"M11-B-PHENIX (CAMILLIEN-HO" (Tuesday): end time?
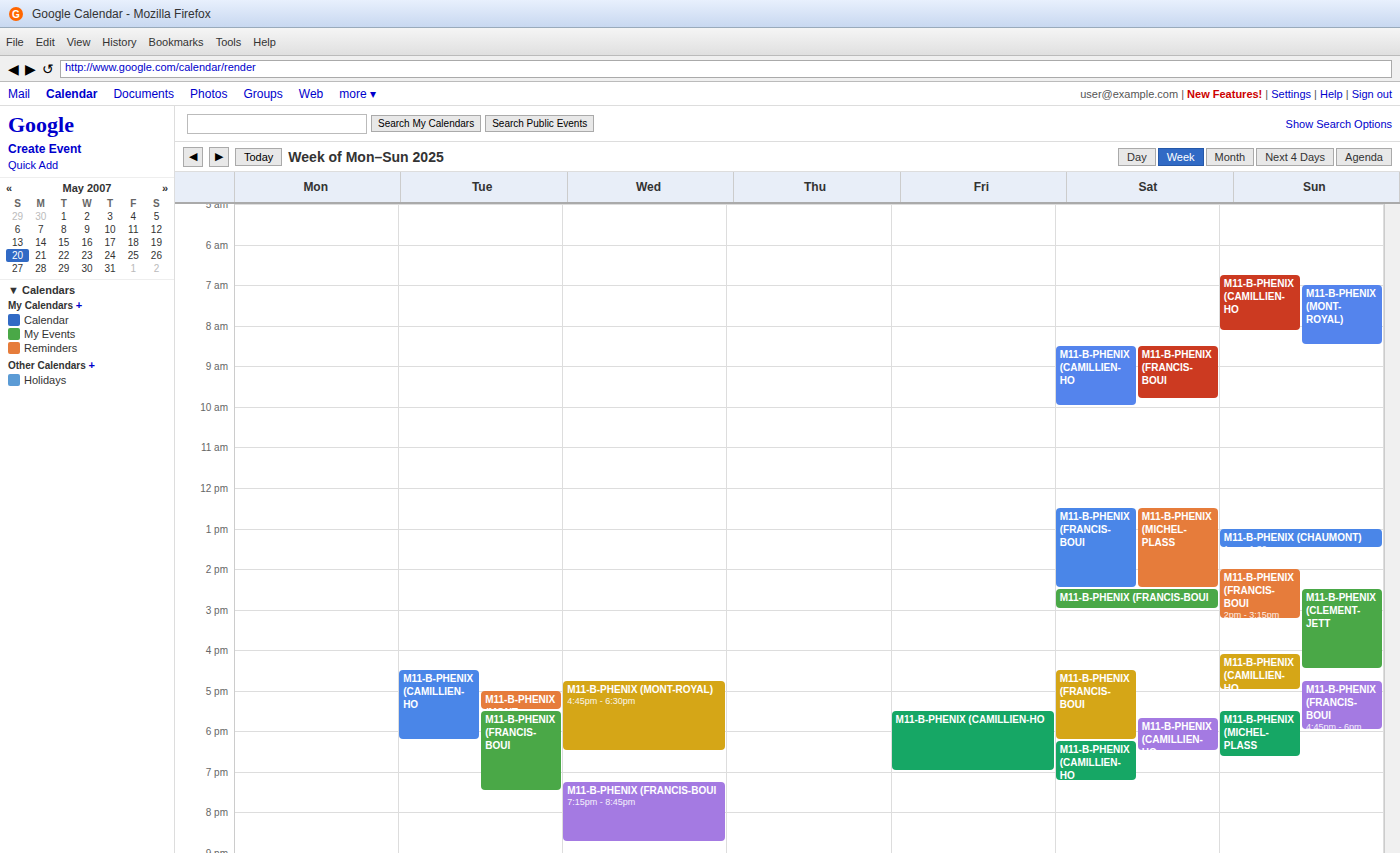
6:15 PM